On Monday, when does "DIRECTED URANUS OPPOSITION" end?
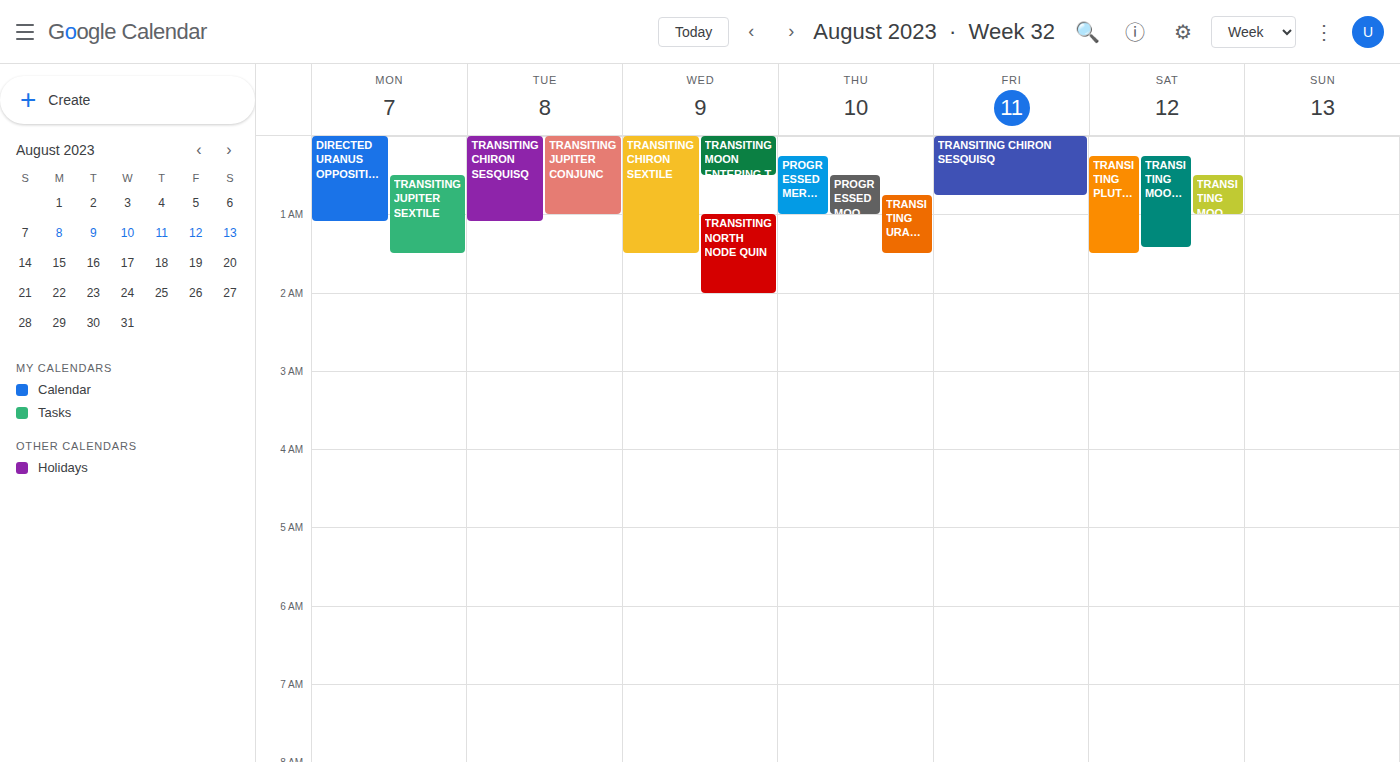
01:05